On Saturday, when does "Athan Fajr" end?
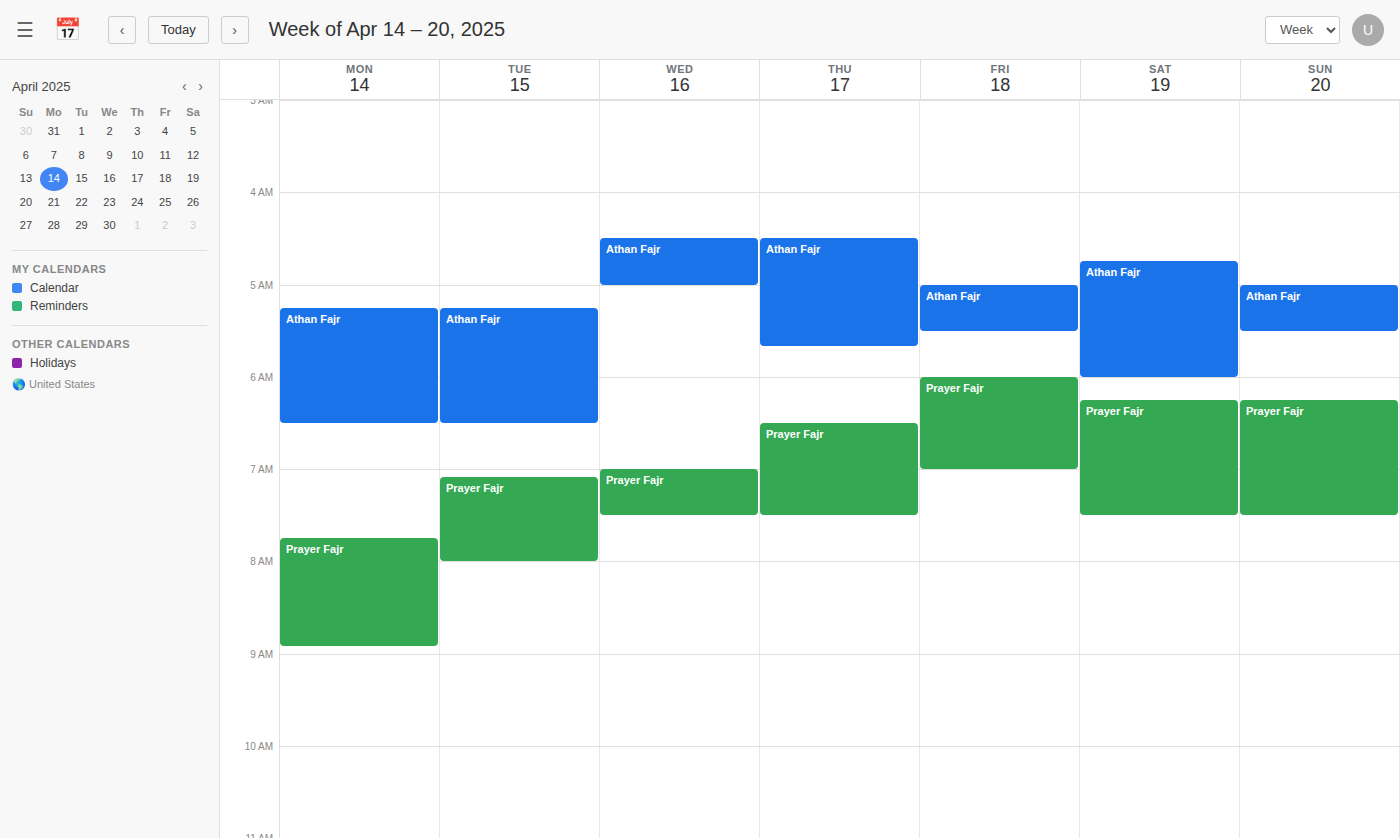
6:00 AM